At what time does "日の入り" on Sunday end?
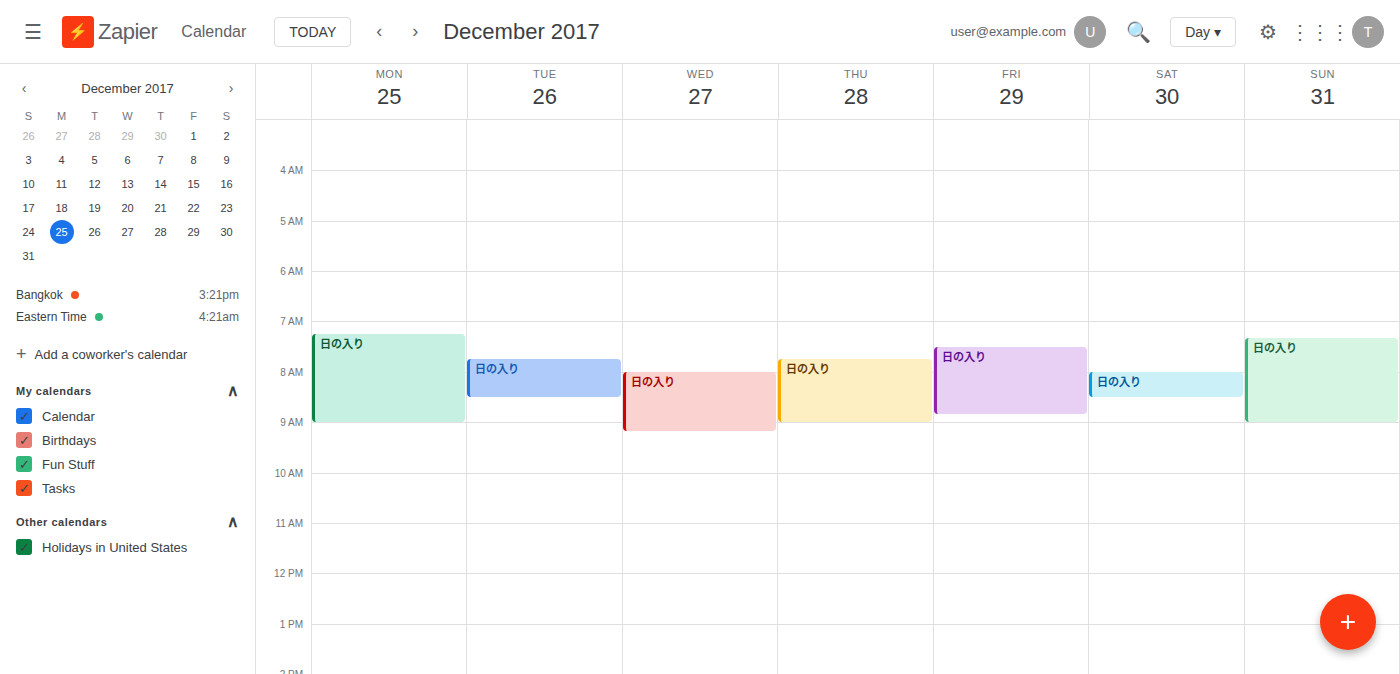
9:00 AM